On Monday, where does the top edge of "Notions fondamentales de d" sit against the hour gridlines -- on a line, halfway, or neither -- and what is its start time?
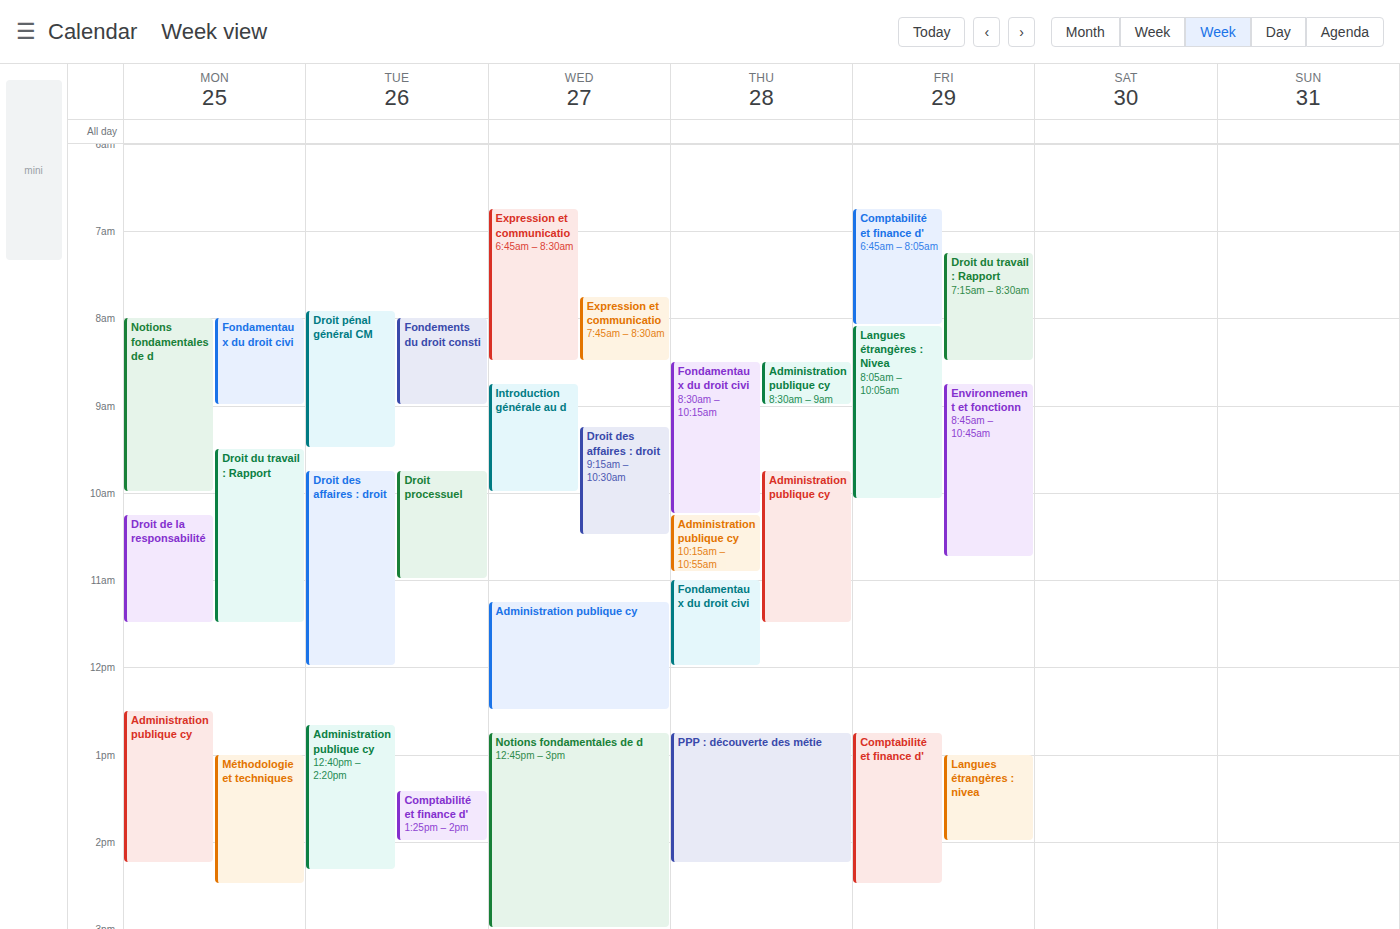
8:00 AM -- exactly on the 8 AM line.